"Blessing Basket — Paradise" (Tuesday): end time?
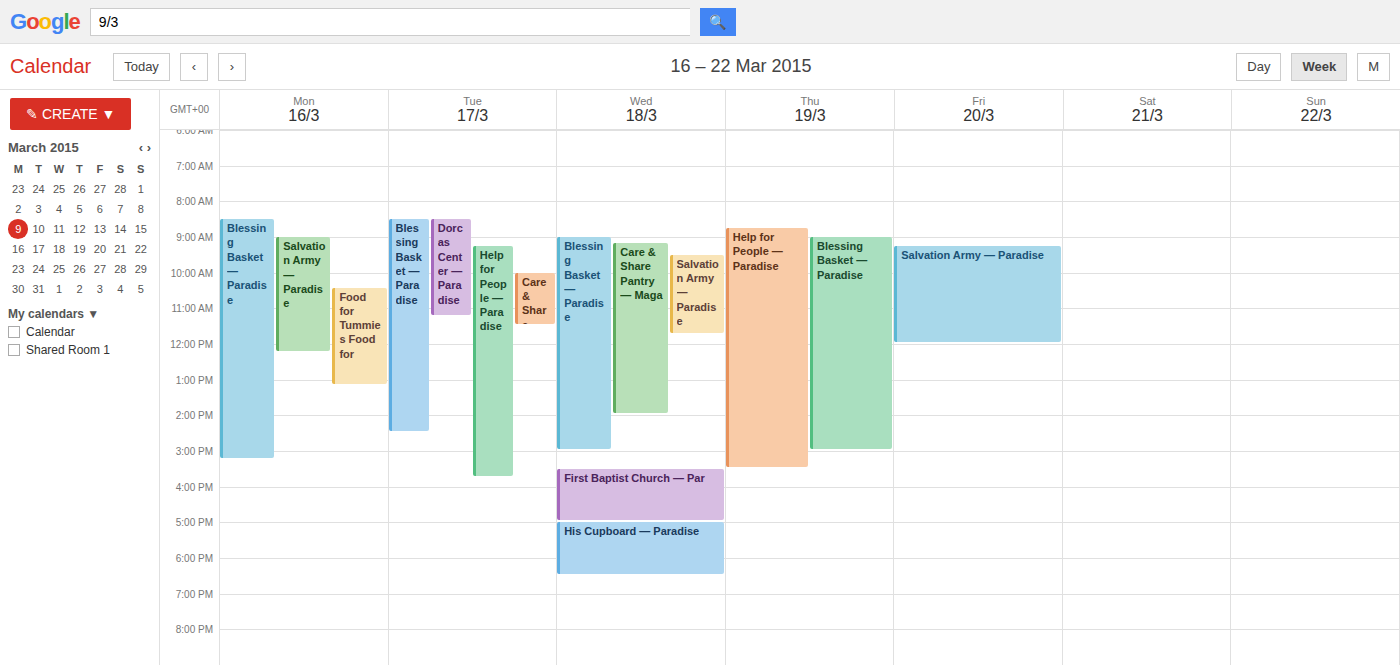
2:30 PM